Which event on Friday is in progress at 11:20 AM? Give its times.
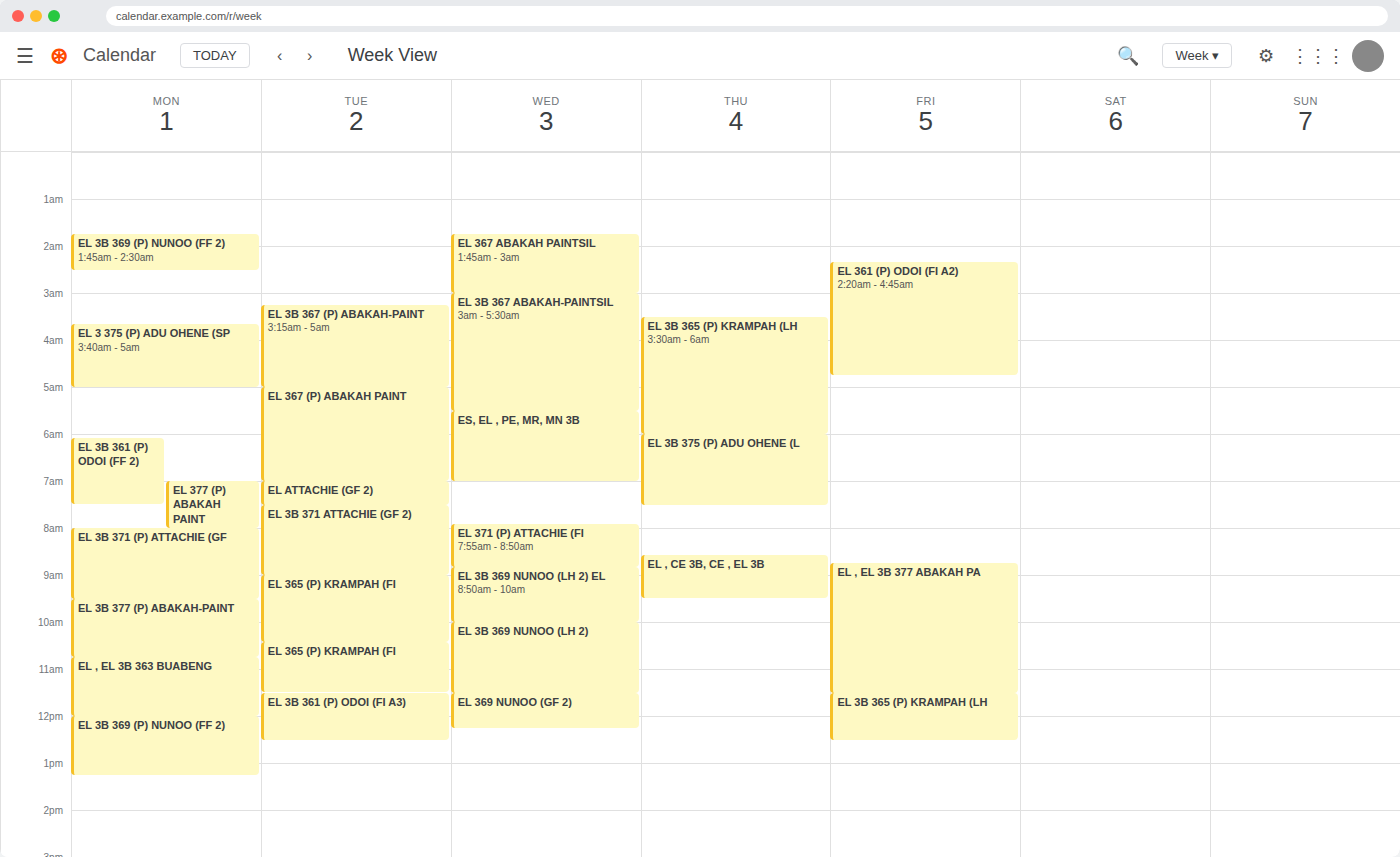
"EL , EL 3B 377 ABAKAH PA", 8:45 AM to 11:30 AM